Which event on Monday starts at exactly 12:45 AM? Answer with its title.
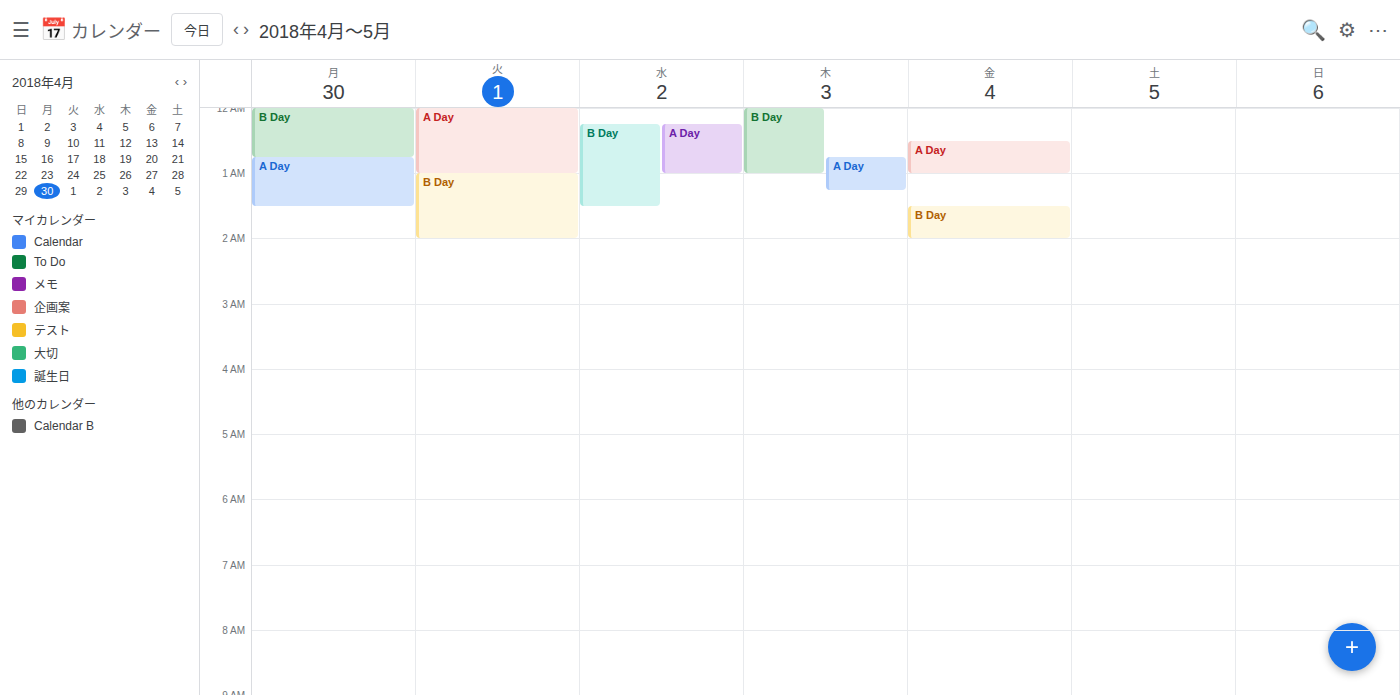
"A Day"